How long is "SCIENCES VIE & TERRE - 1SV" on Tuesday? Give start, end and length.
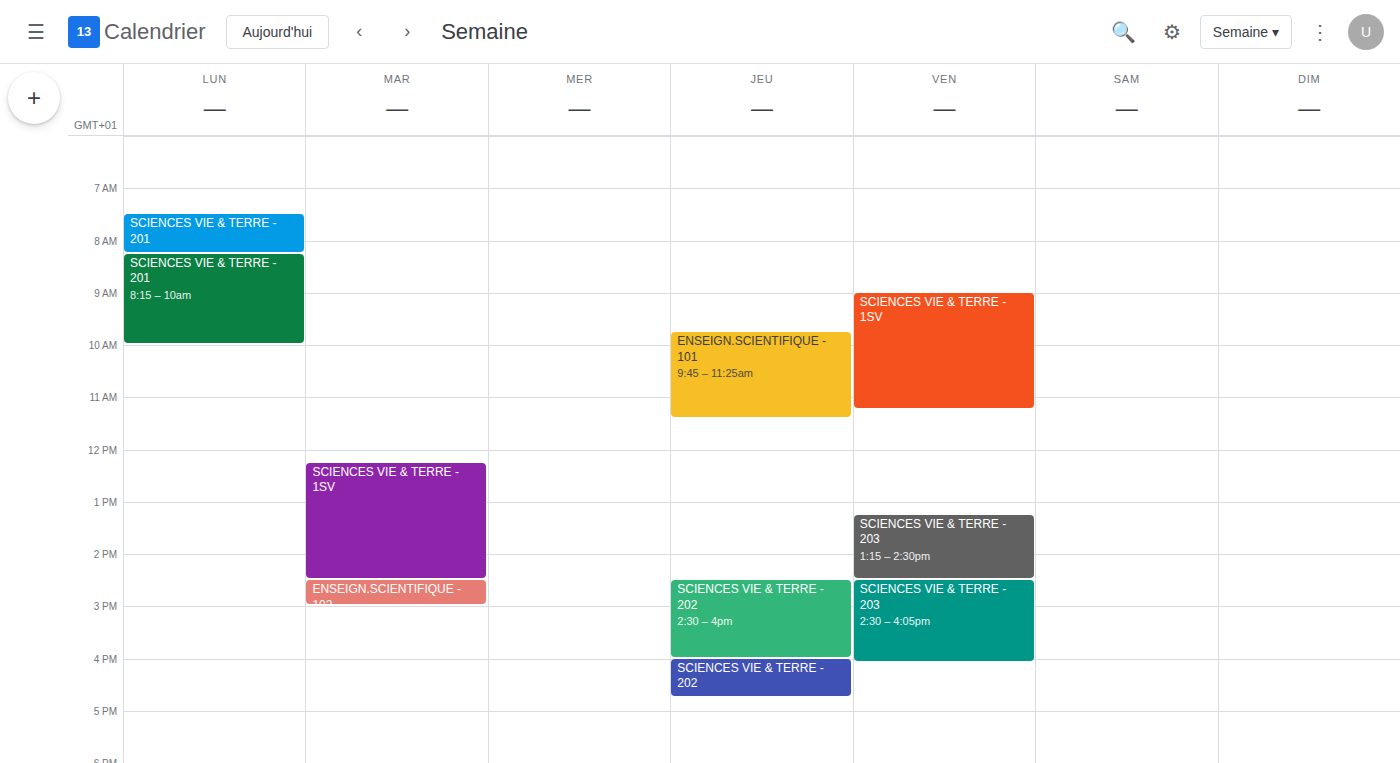
12:15 to 14:30, 2 hours 15 minutes